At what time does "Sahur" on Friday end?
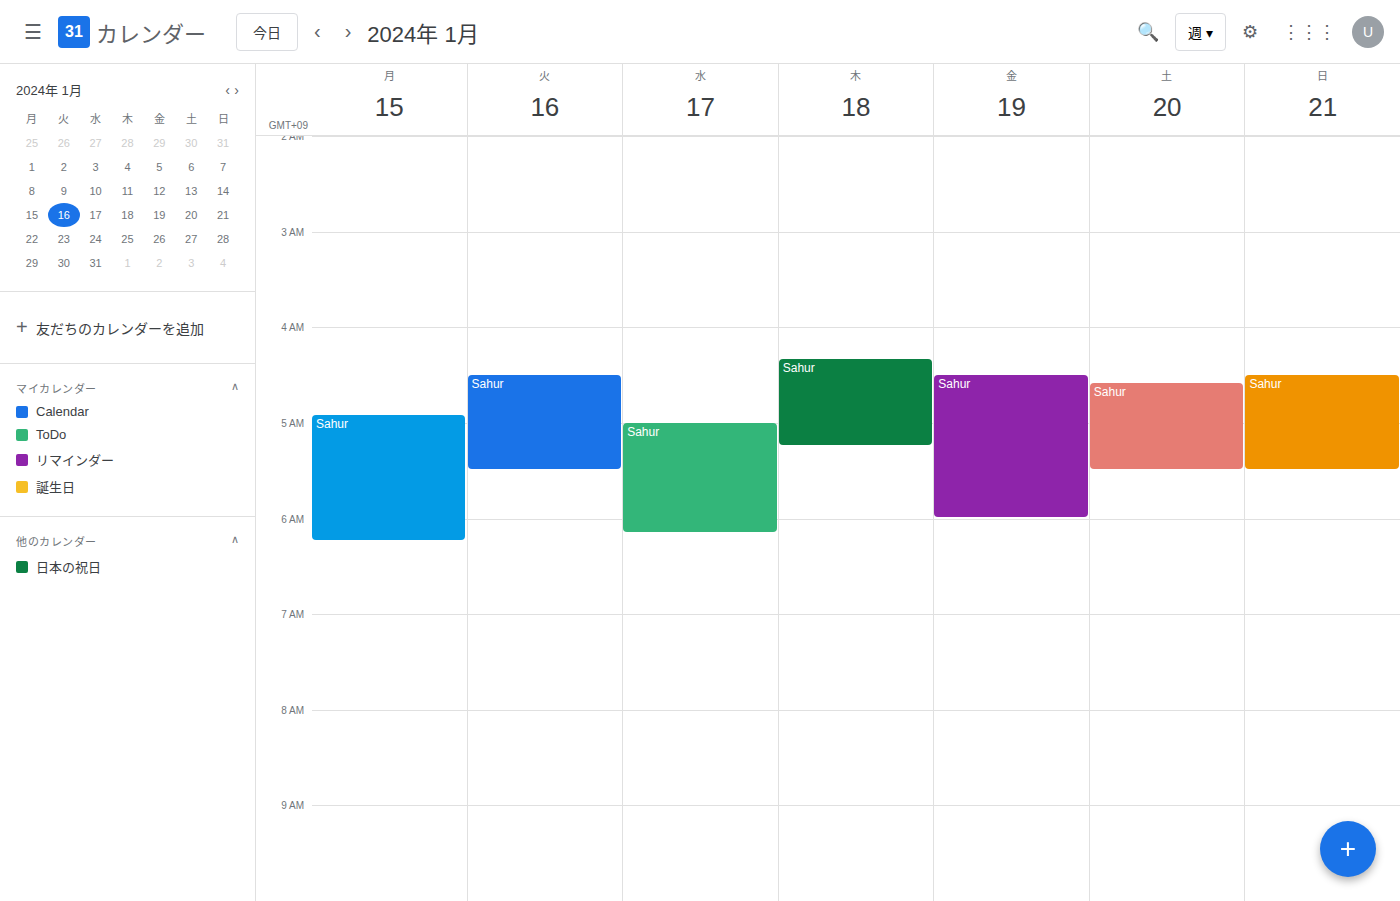
6:00 AM